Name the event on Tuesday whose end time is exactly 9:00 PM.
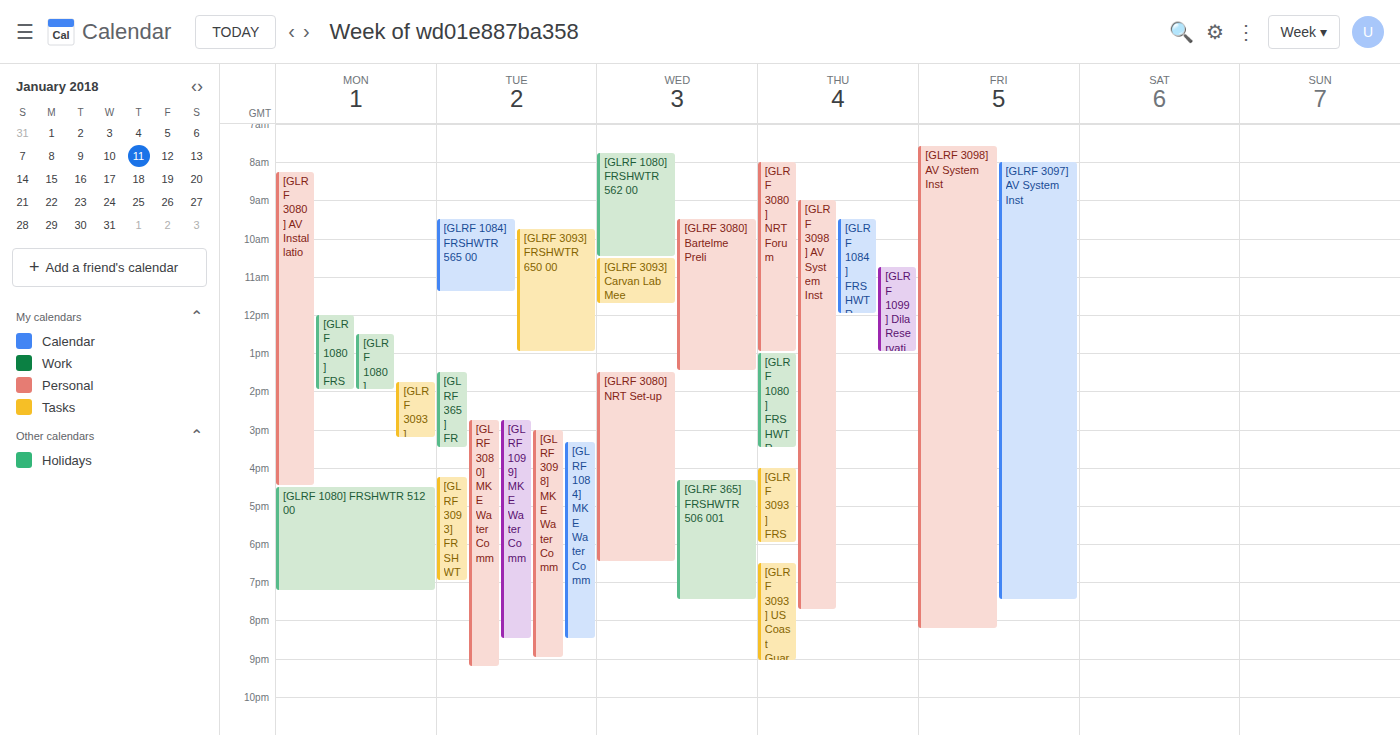
"[GLRF 3098] MKE Water Comm"